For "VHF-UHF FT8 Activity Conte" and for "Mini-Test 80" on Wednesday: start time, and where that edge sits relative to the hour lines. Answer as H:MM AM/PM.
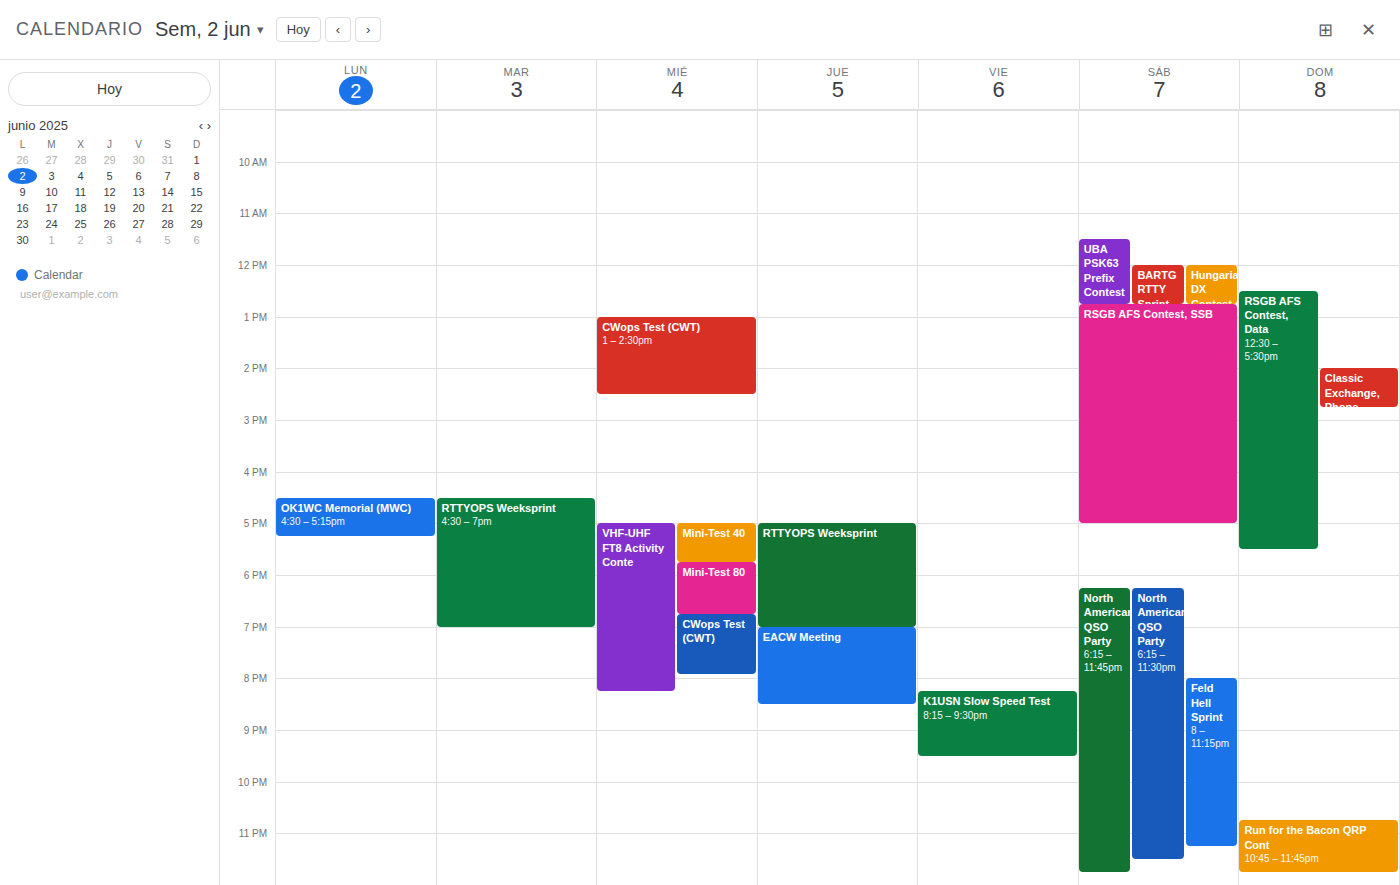
"VHF-UHF FT8 Activity Conte": 5:00 PM, exactly on the 5 PM line. "Mini-Test 80": 5:45 PM, neither: three quarters of the way from the 5 PM line to the 6 PM line.